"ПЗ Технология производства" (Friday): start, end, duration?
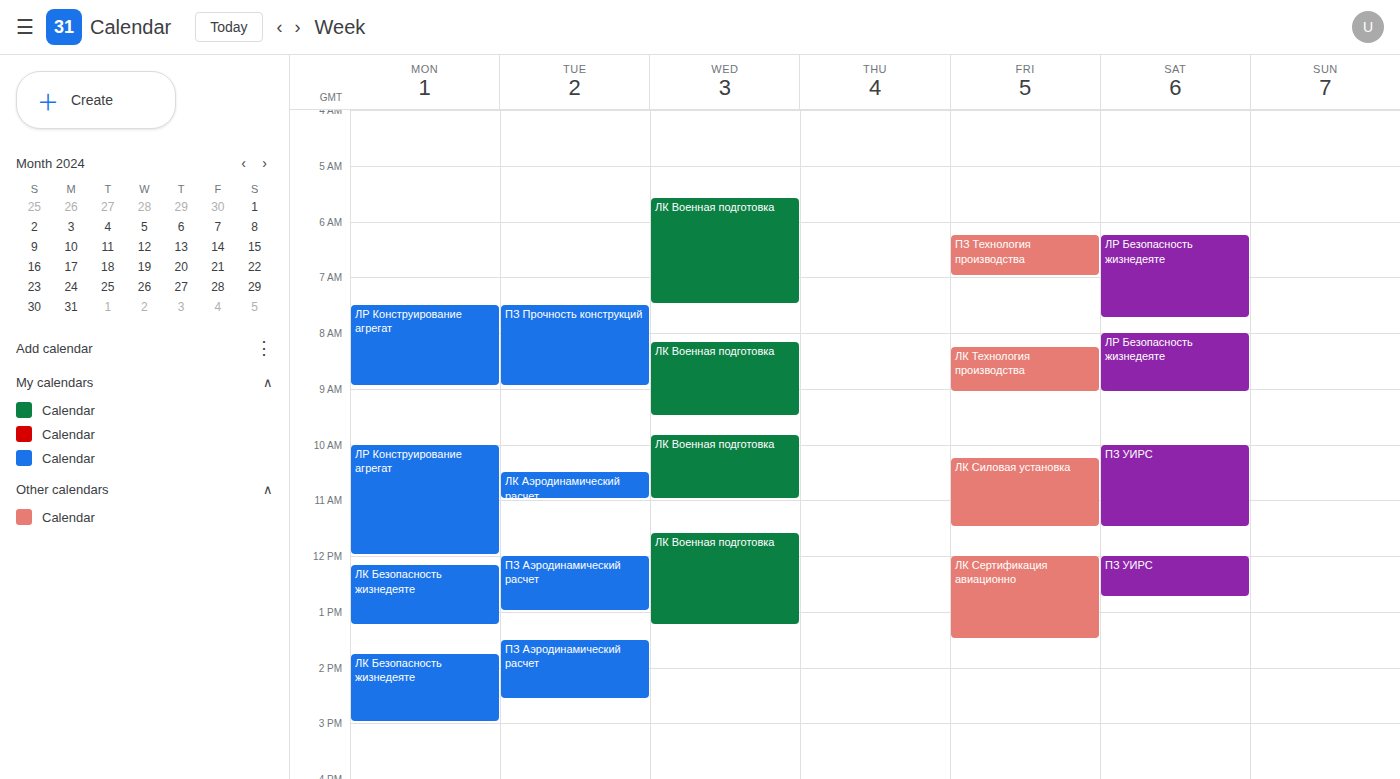
6:15 AM to 7:00 AM, 45 minutes